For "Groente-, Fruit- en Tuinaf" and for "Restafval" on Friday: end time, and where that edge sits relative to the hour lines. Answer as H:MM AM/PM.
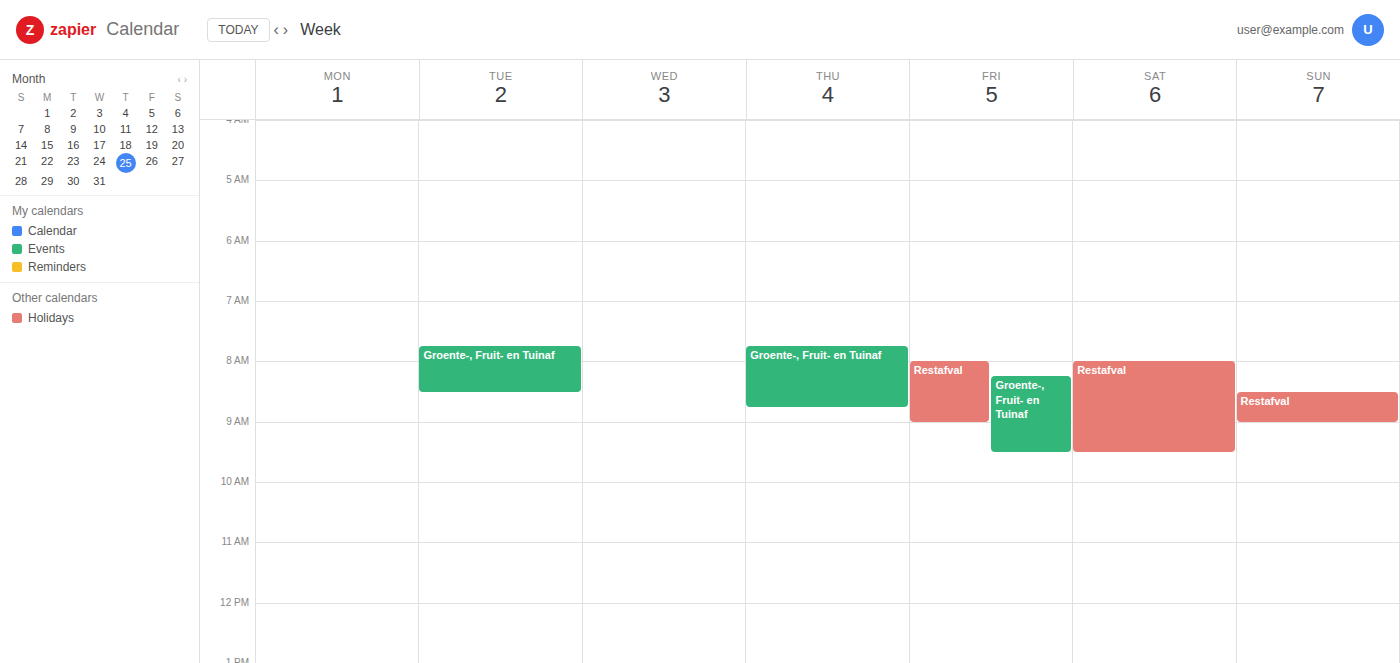
"Groente-, Fruit- en Tuinaf": 9:30 AM, halfway between the 9 AM and 10 AM lines. "Restafval": 9:00 AM, exactly on the 9 AM line.